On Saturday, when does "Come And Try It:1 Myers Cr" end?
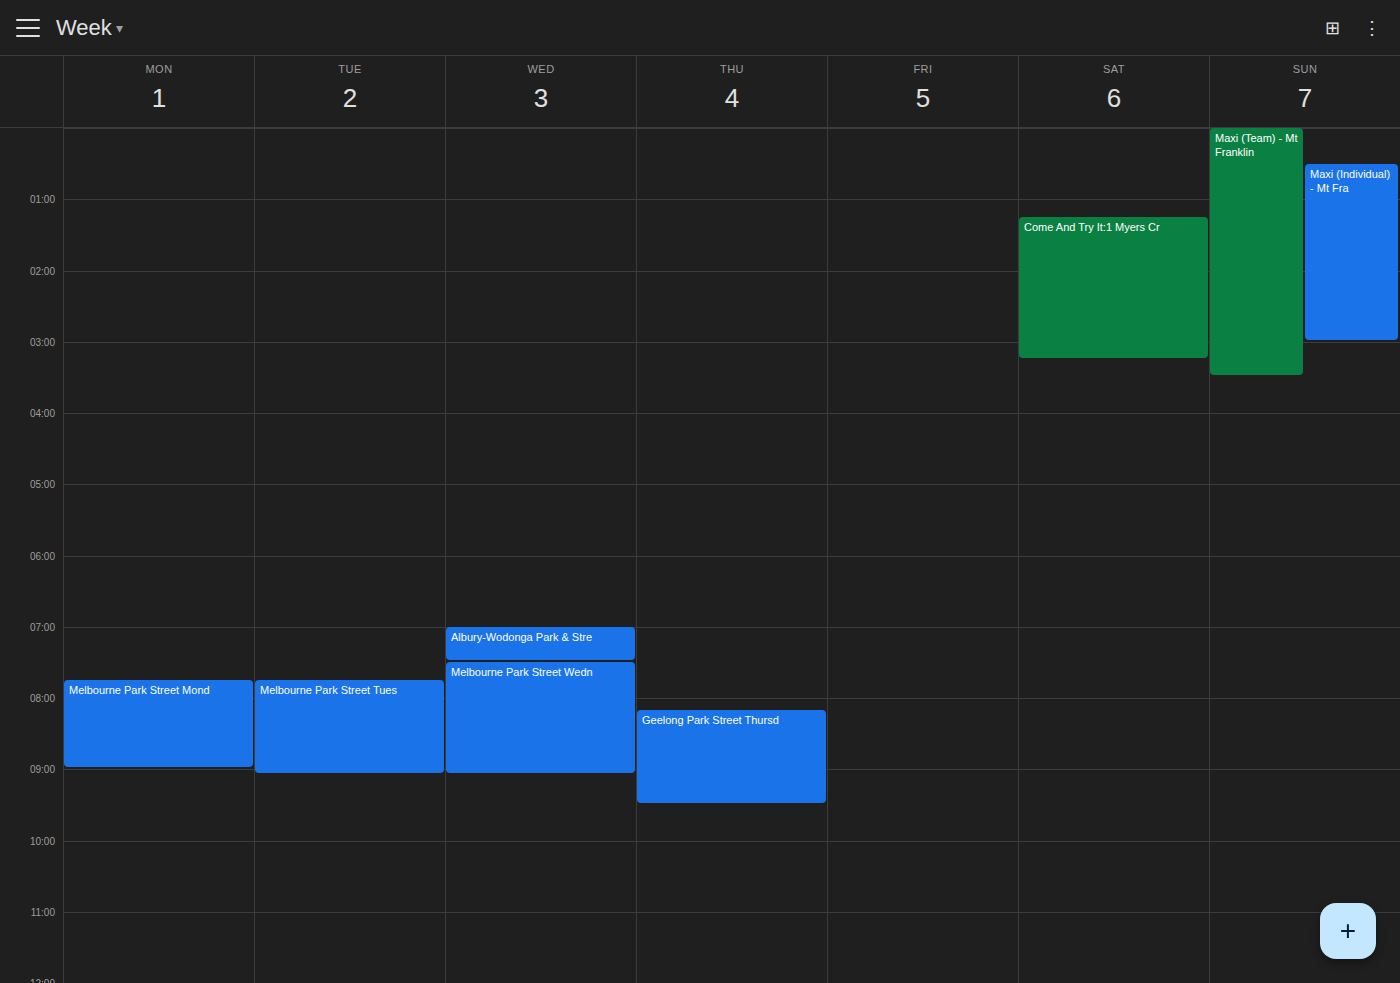
3:15 AM